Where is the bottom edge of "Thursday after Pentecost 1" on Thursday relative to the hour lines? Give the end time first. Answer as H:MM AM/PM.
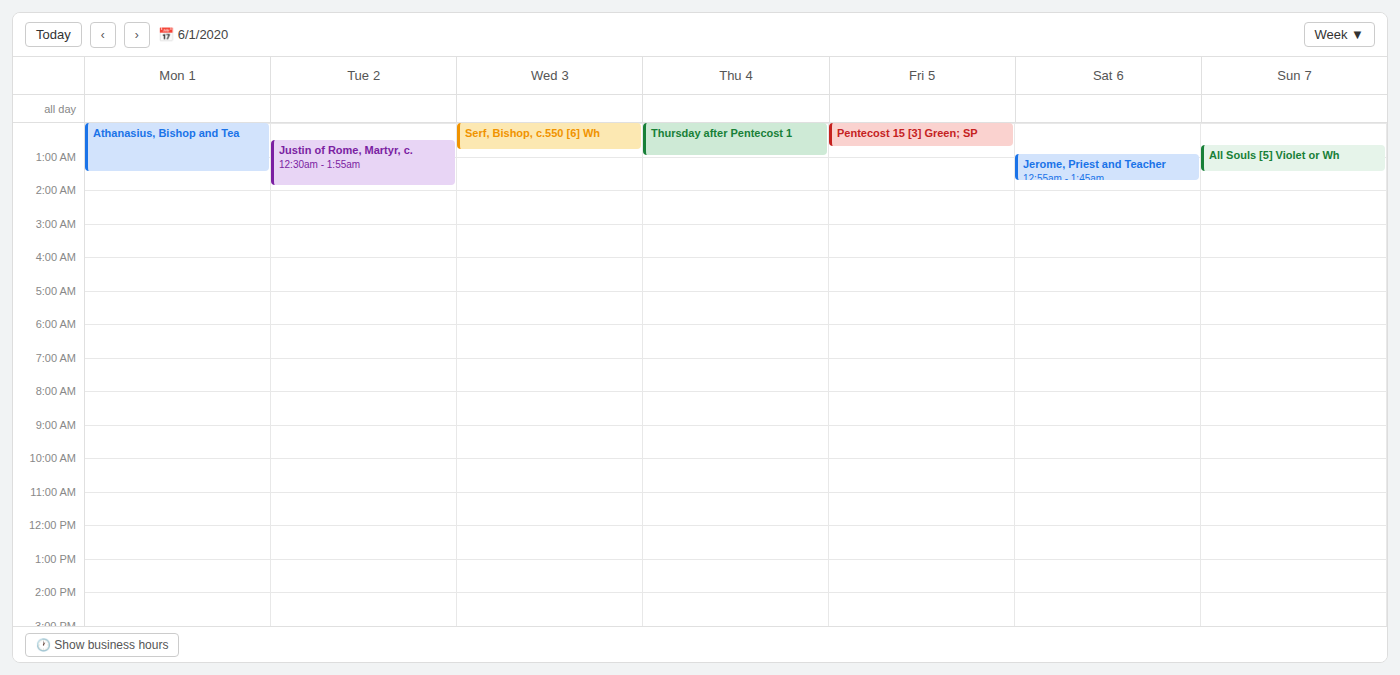
1:00 AM -- exactly on the 1 AM line.